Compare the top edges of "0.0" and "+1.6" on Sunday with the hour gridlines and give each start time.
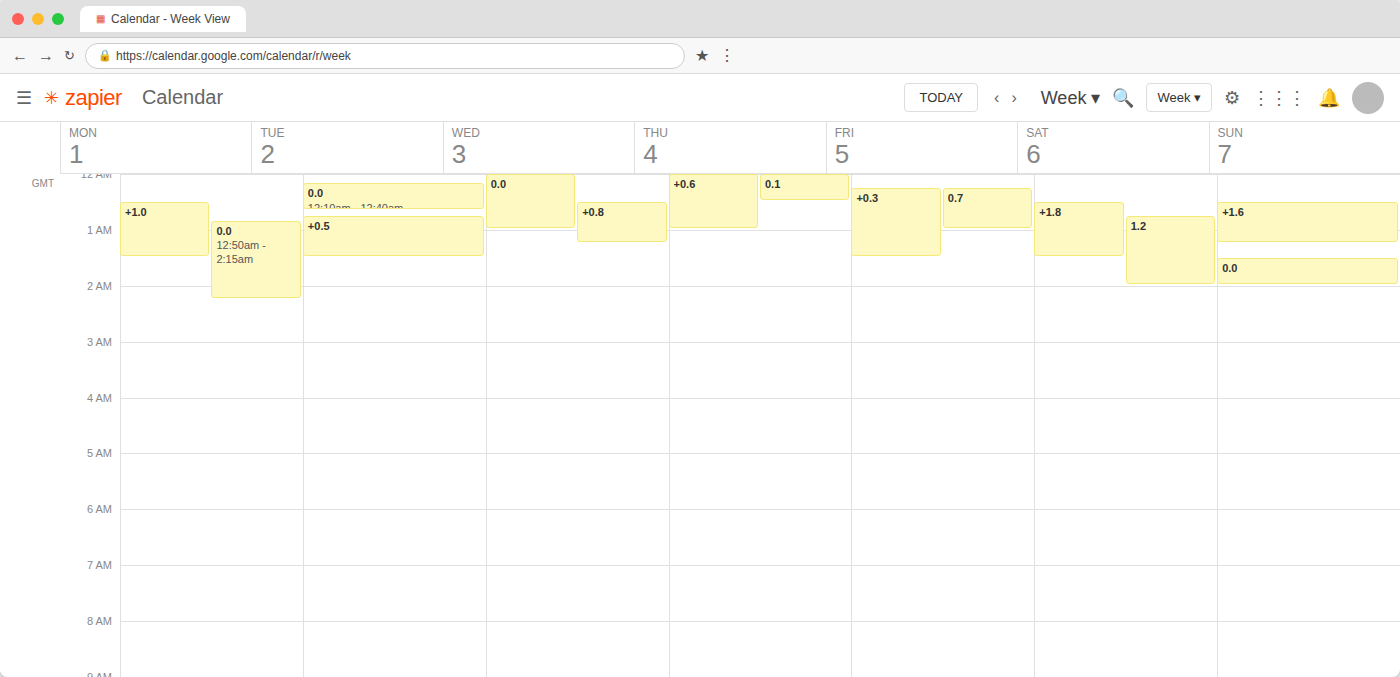
"0.0": 1:30 AM, halfway between the 1 AM and 2 AM lines. "+1.6": 12:30 AM, halfway between the 12 AM and 1 AM lines.